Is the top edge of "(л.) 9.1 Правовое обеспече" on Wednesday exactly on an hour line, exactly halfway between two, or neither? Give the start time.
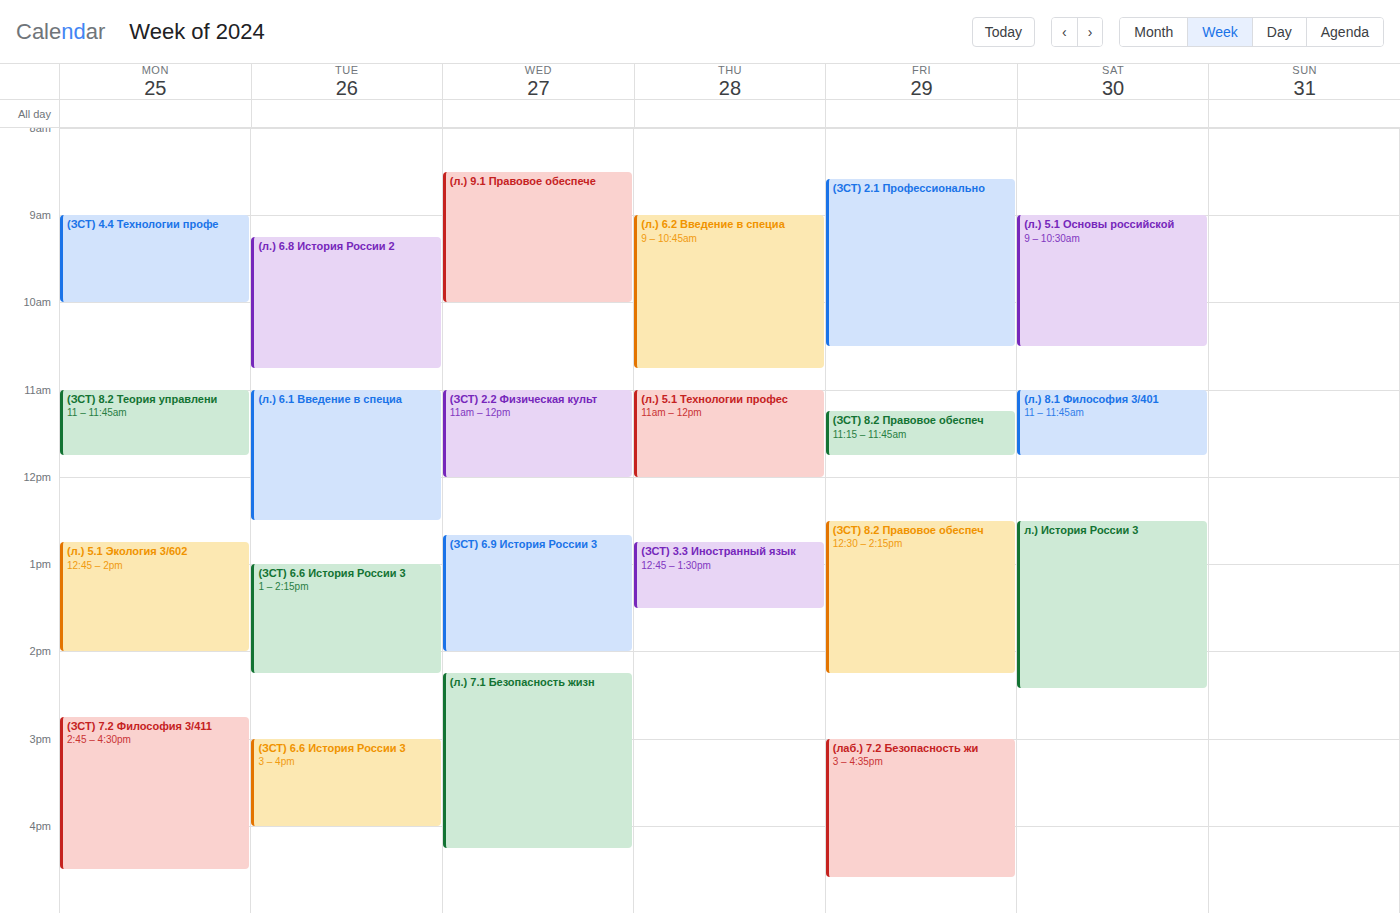
8:30 AM -- halfway between the 8 AM and 9 AM lines.